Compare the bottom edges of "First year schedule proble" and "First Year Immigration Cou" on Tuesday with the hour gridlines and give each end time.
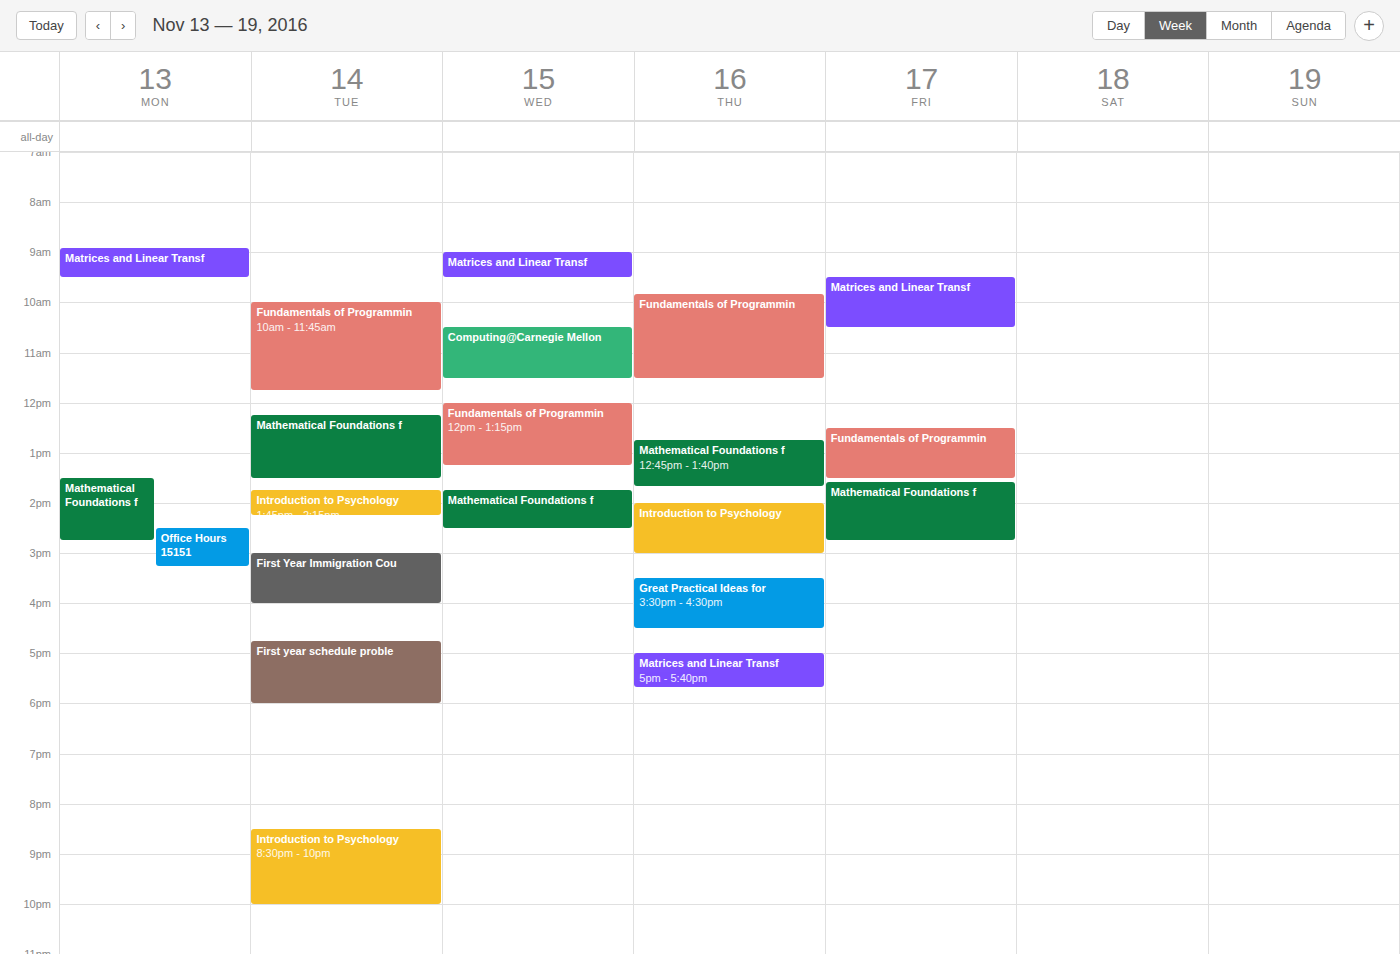
"First year schedule proble": 6:00 PM, exactly on the 6 PM line. "First Year Immigration Cou": 4:00 PM, exactly on the 4 PM line.